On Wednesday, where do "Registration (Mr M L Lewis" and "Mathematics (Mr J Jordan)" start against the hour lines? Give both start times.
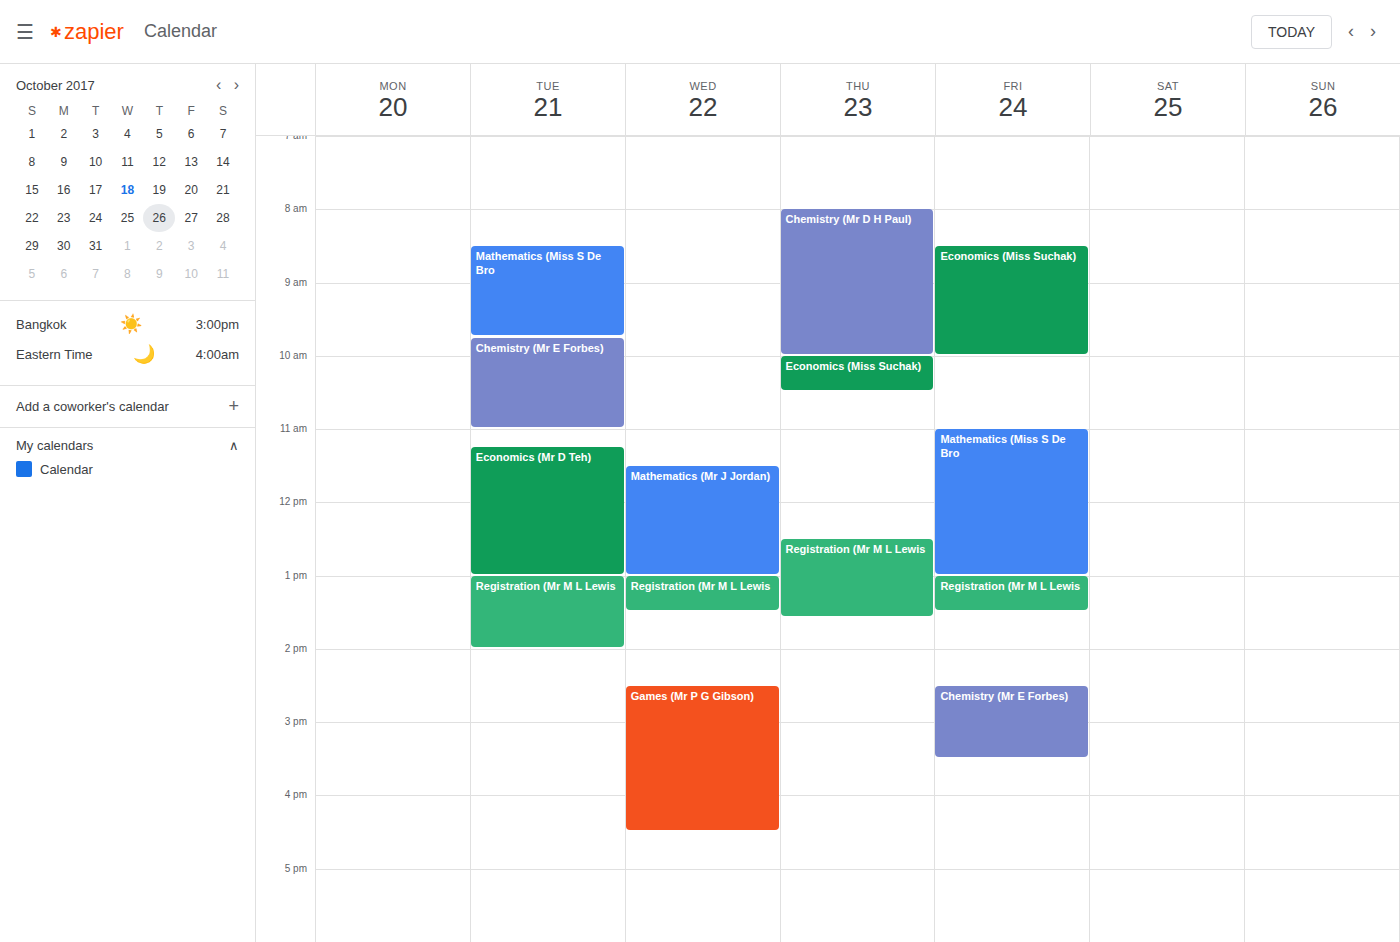
"Registration (Mr M L Lewis": 1:00 PM, exactly on the 1 PM line. "Mathematics (Mr J Jordan)": 11:30 AM, halfway between the 11 AM and 12 PM lines.